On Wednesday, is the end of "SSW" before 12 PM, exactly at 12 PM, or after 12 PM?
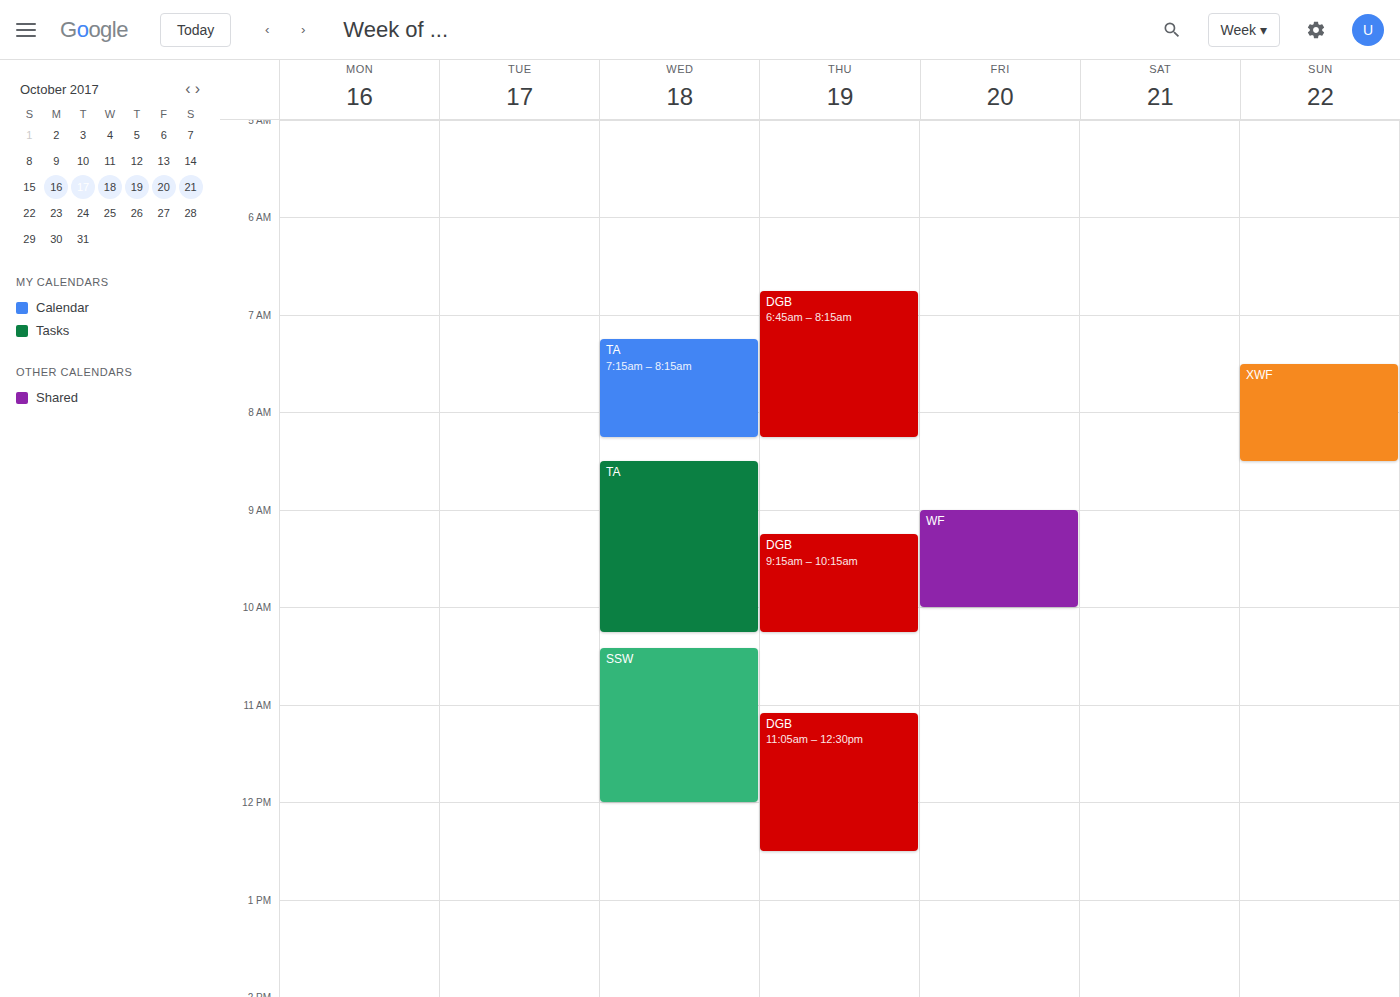
12:00 PM -- exactly at 12 PM, on the 12 PM line.